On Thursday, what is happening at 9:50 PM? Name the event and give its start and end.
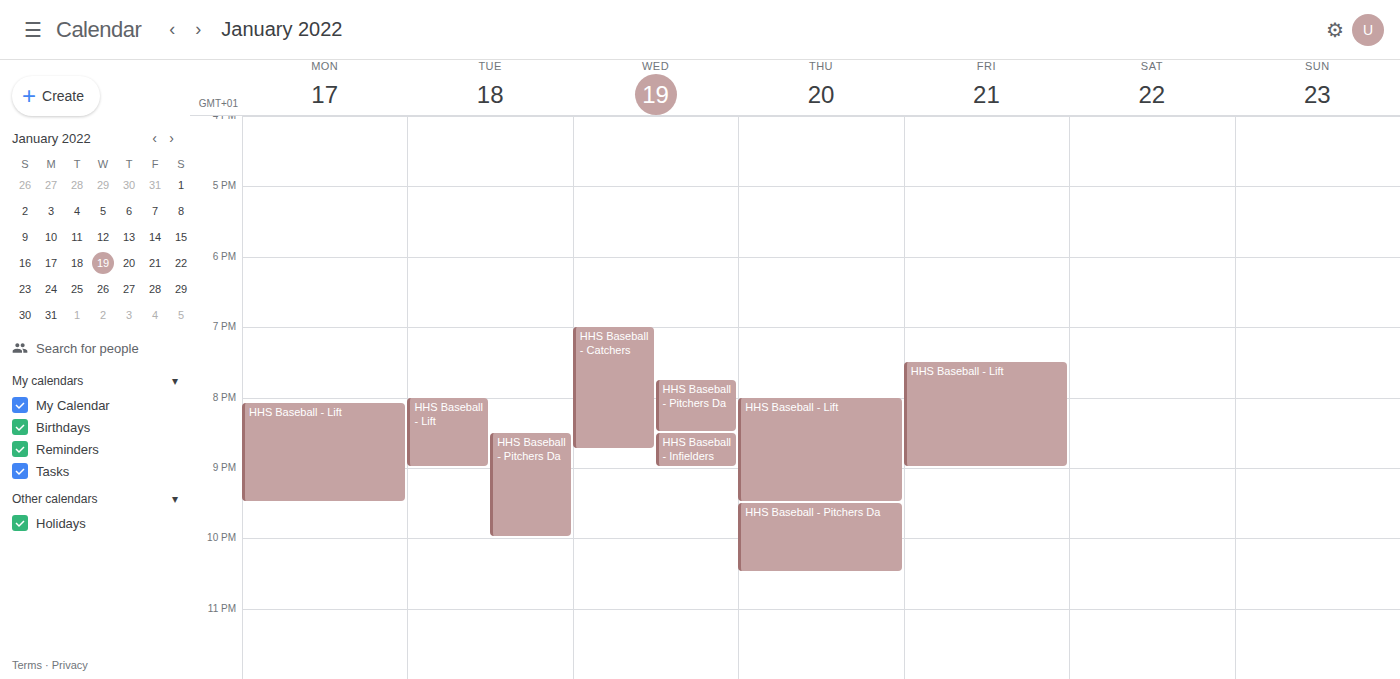
"HHS Baseball - Pitchers Da", 9:30 PM to 10:30 PM